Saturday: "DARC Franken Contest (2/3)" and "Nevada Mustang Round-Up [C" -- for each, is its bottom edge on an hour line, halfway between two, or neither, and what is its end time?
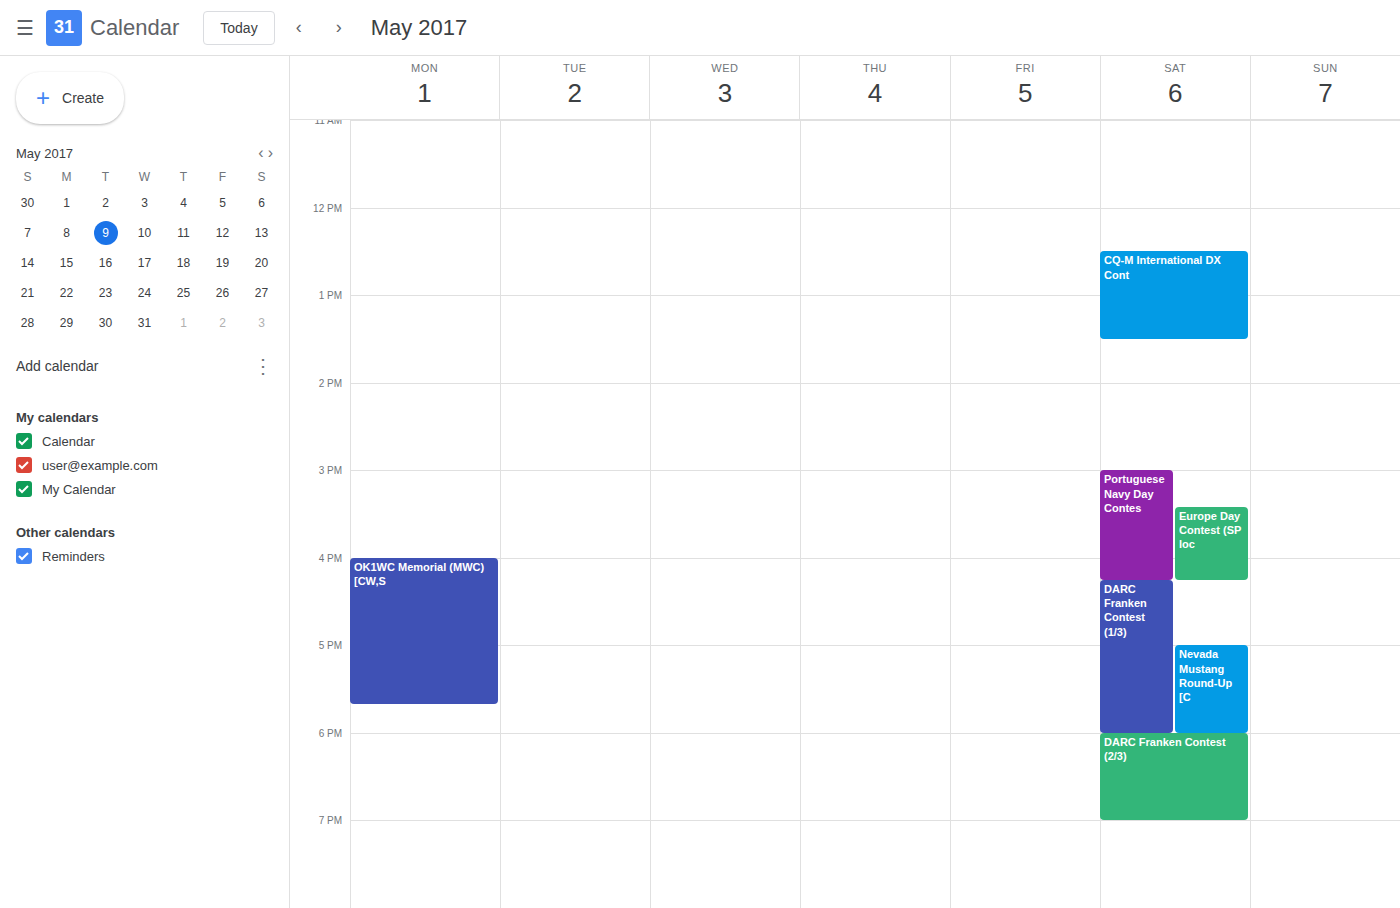
"DARC Franken Contest (2/3)": 7:00 PM, exactly on the 7 PM line. "Nevada Mustang Round-Up [C": 6:00 PM, exactly on the 6 PM line.